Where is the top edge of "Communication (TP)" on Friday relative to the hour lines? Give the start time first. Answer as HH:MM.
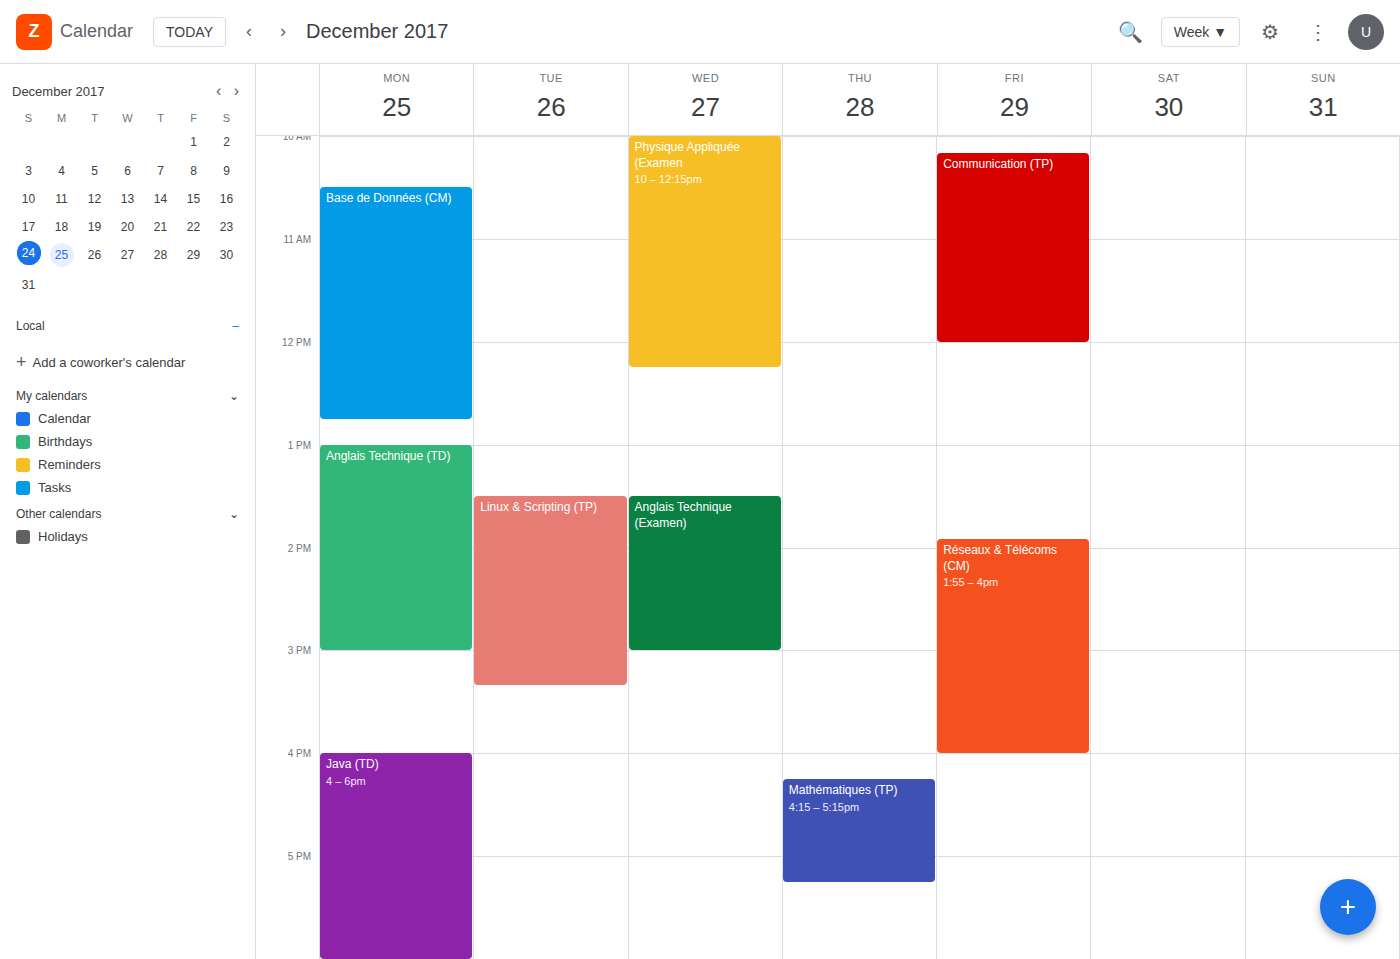
10:10 -- neither: 10 minutes below the 10:00 line and 50 minutes above the 11:00 line.